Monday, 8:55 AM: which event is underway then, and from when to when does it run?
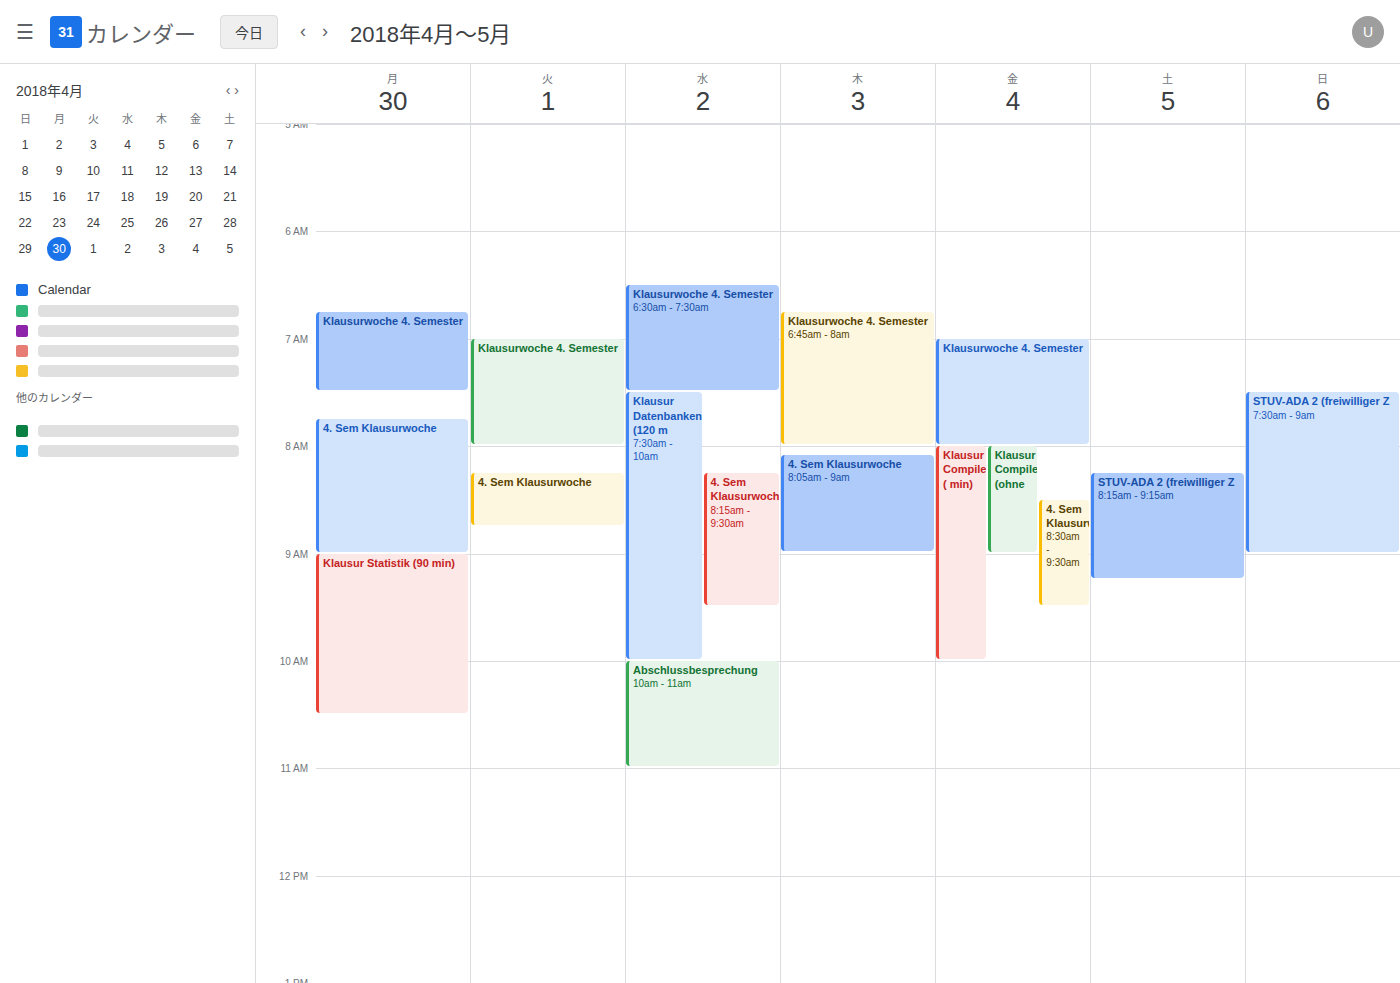
"4. Sem Klausurwoche", 7:45 AM to 9:00 AM